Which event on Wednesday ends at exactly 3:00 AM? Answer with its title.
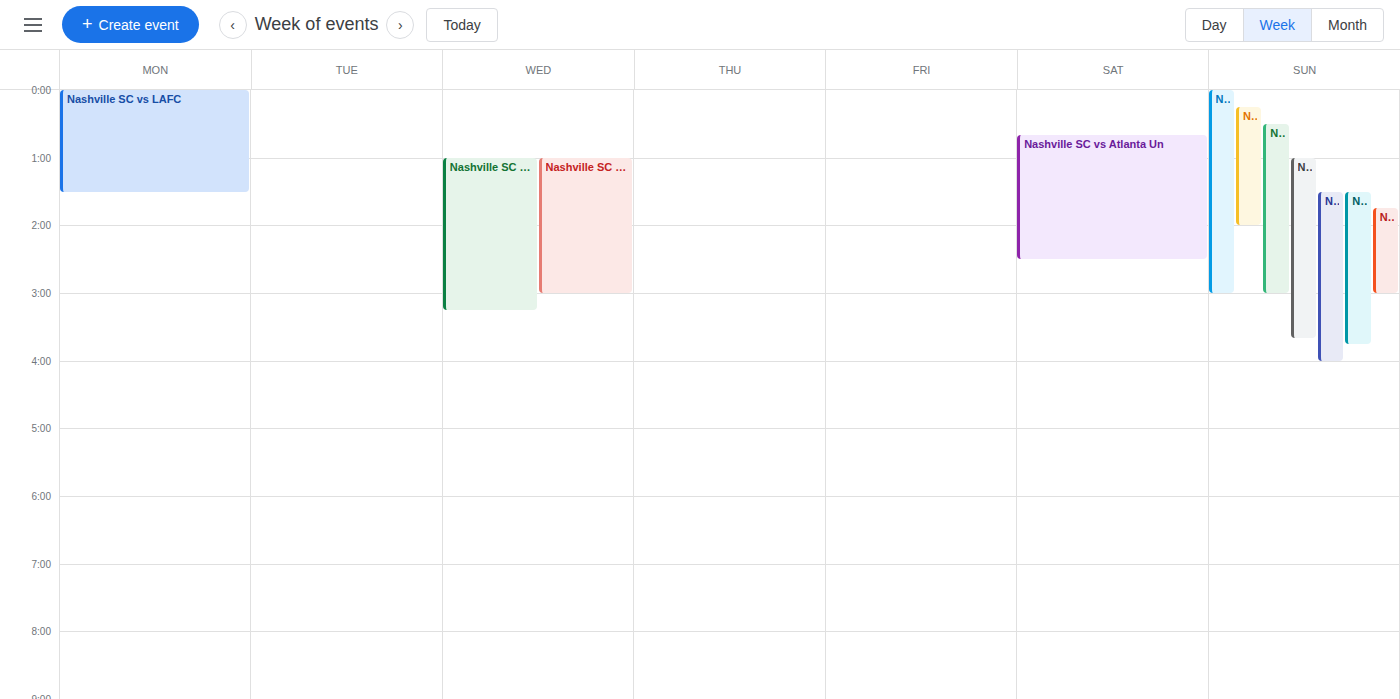
"Nashville SC vs Atlético O"